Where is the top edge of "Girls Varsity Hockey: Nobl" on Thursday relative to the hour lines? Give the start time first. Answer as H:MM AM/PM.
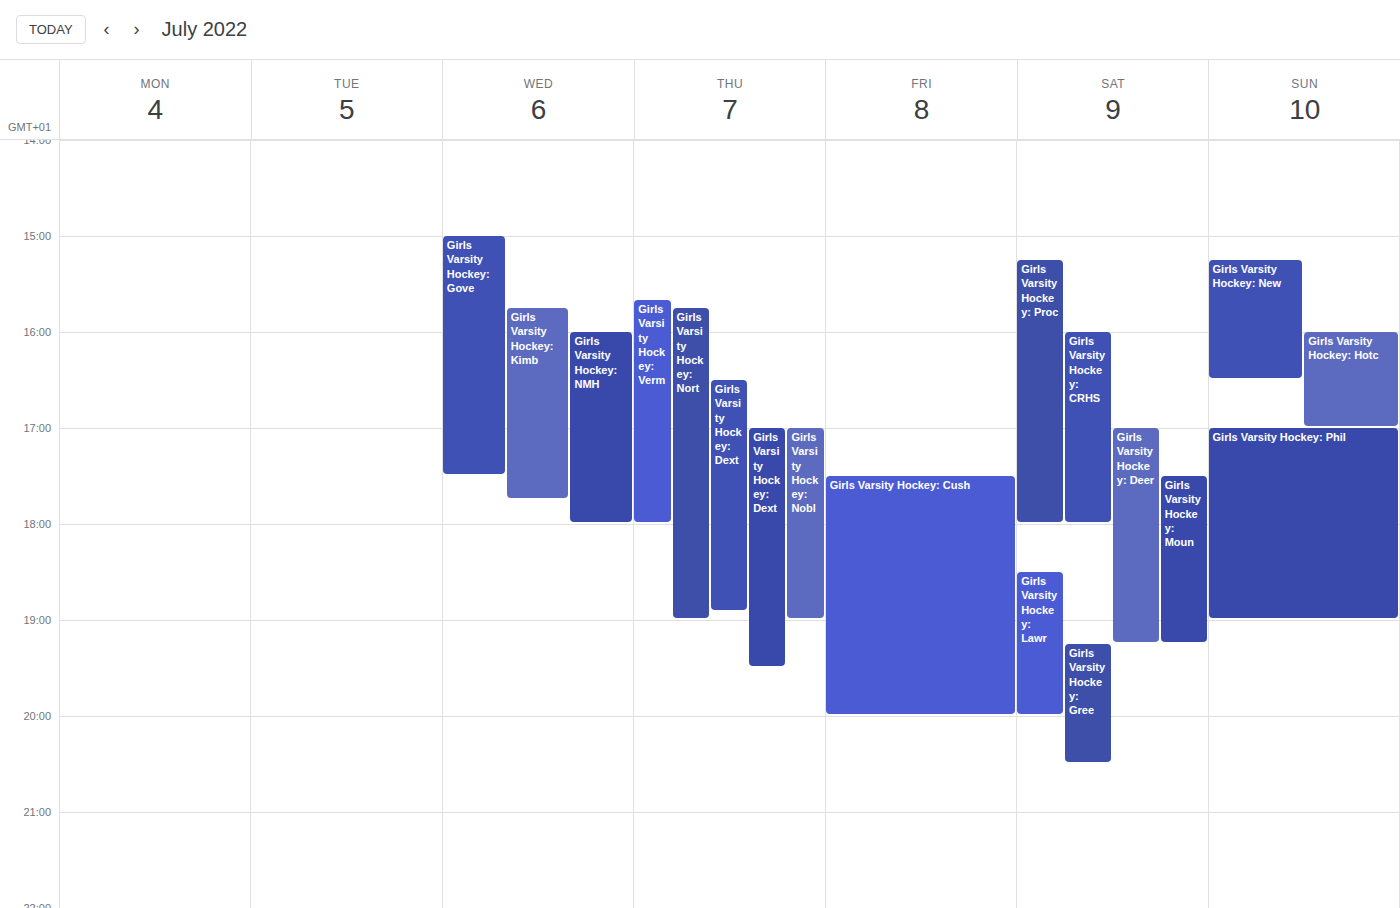
5:00 PM -- exactly on the 5 PM line.